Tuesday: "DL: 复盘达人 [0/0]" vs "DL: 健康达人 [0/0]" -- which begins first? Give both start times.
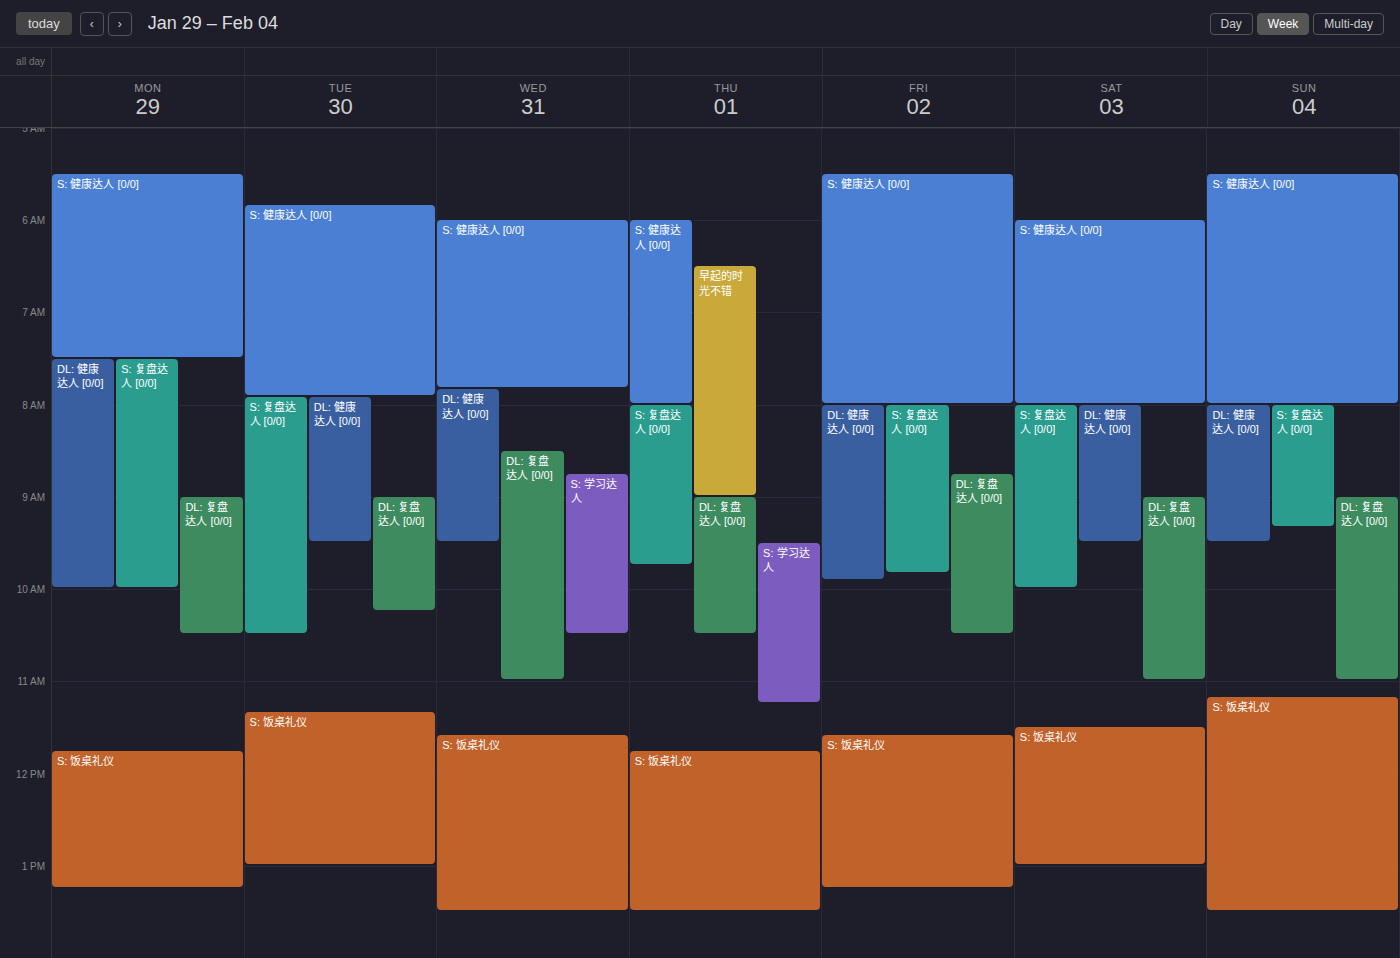
"DL: 健康达人 [0/0]" 7:55 AM; "DL: 复盘达人 [0/0]" 9:00 AM.